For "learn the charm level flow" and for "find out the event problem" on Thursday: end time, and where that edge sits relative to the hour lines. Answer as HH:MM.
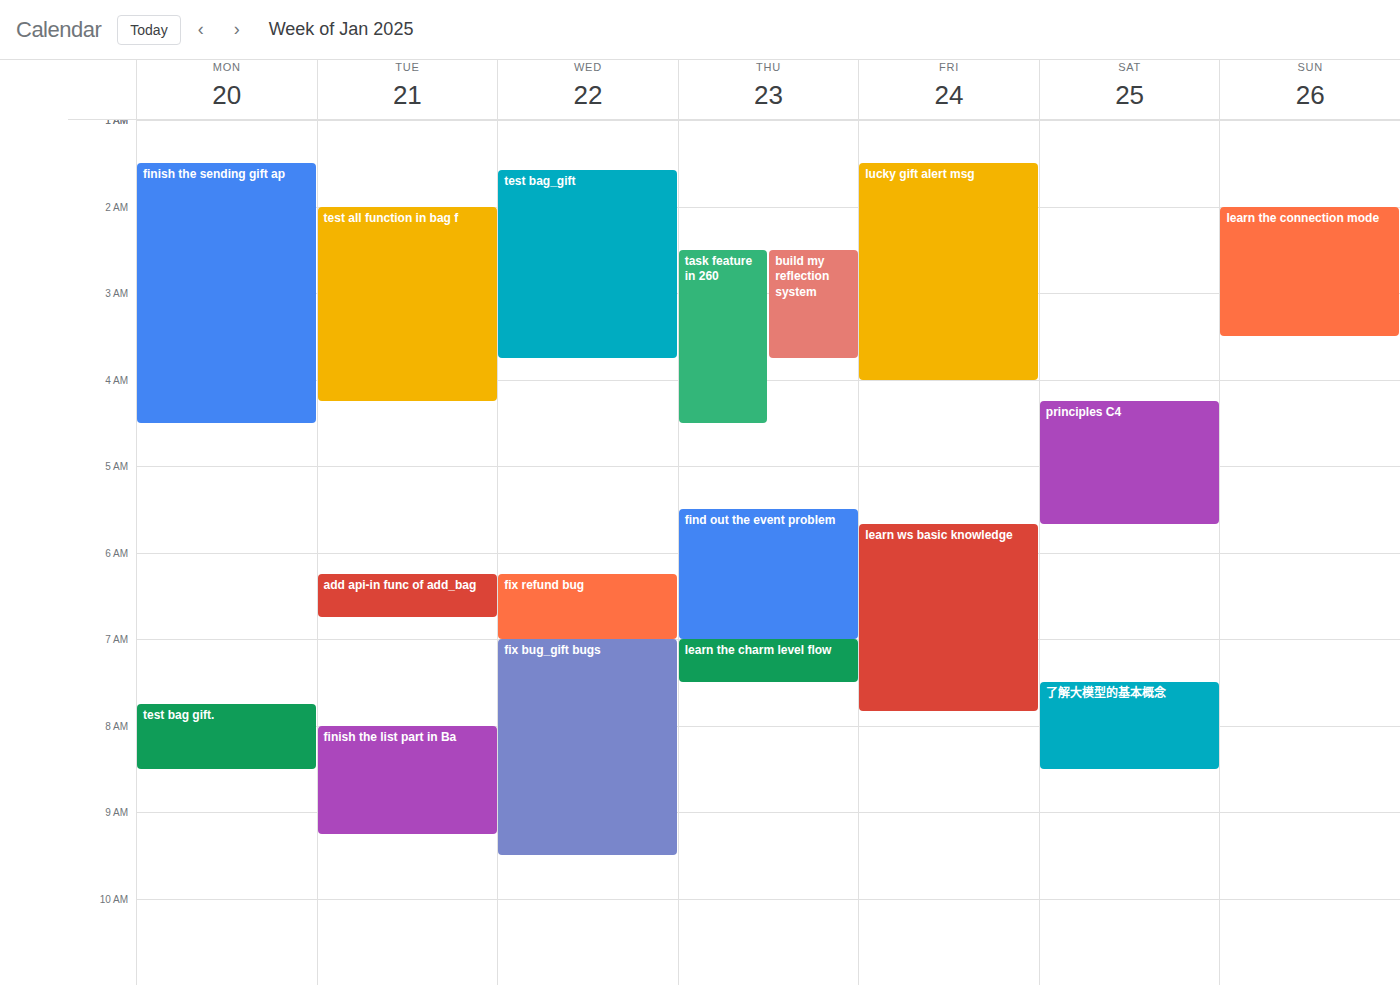
"learn the charm level flow": 07:30, halfway between the 07:00 and 08:00 lines. "find out the event problem": 07:00, exactly on the 07:00 line.